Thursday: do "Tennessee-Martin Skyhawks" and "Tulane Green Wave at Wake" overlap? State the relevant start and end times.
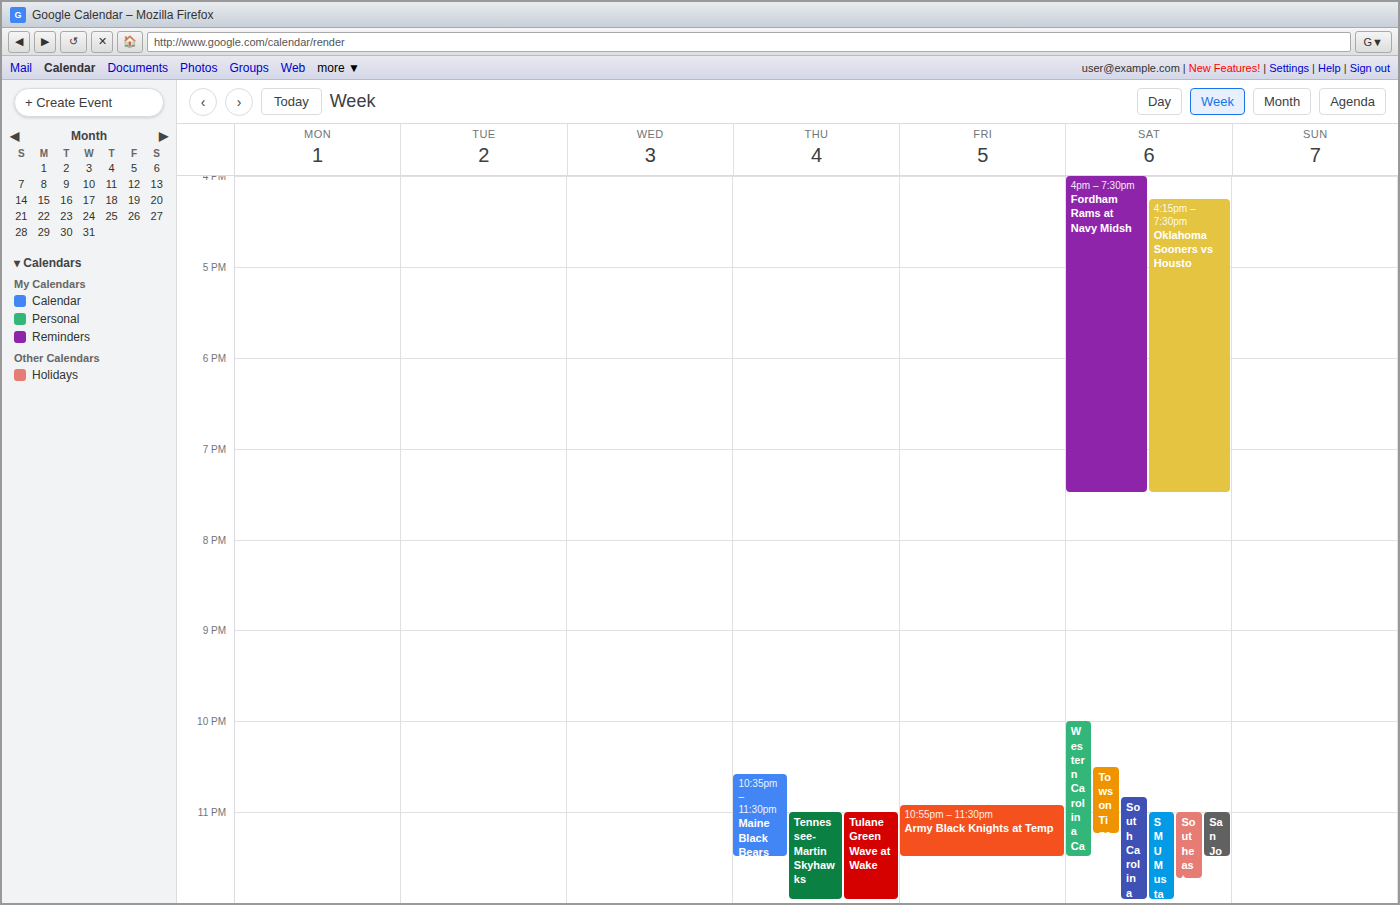
"Tennessee-Martin Skyhawks" runs 23:00 to 24:00, inside "Tulane Green Wave at Wake" -- they overlap.